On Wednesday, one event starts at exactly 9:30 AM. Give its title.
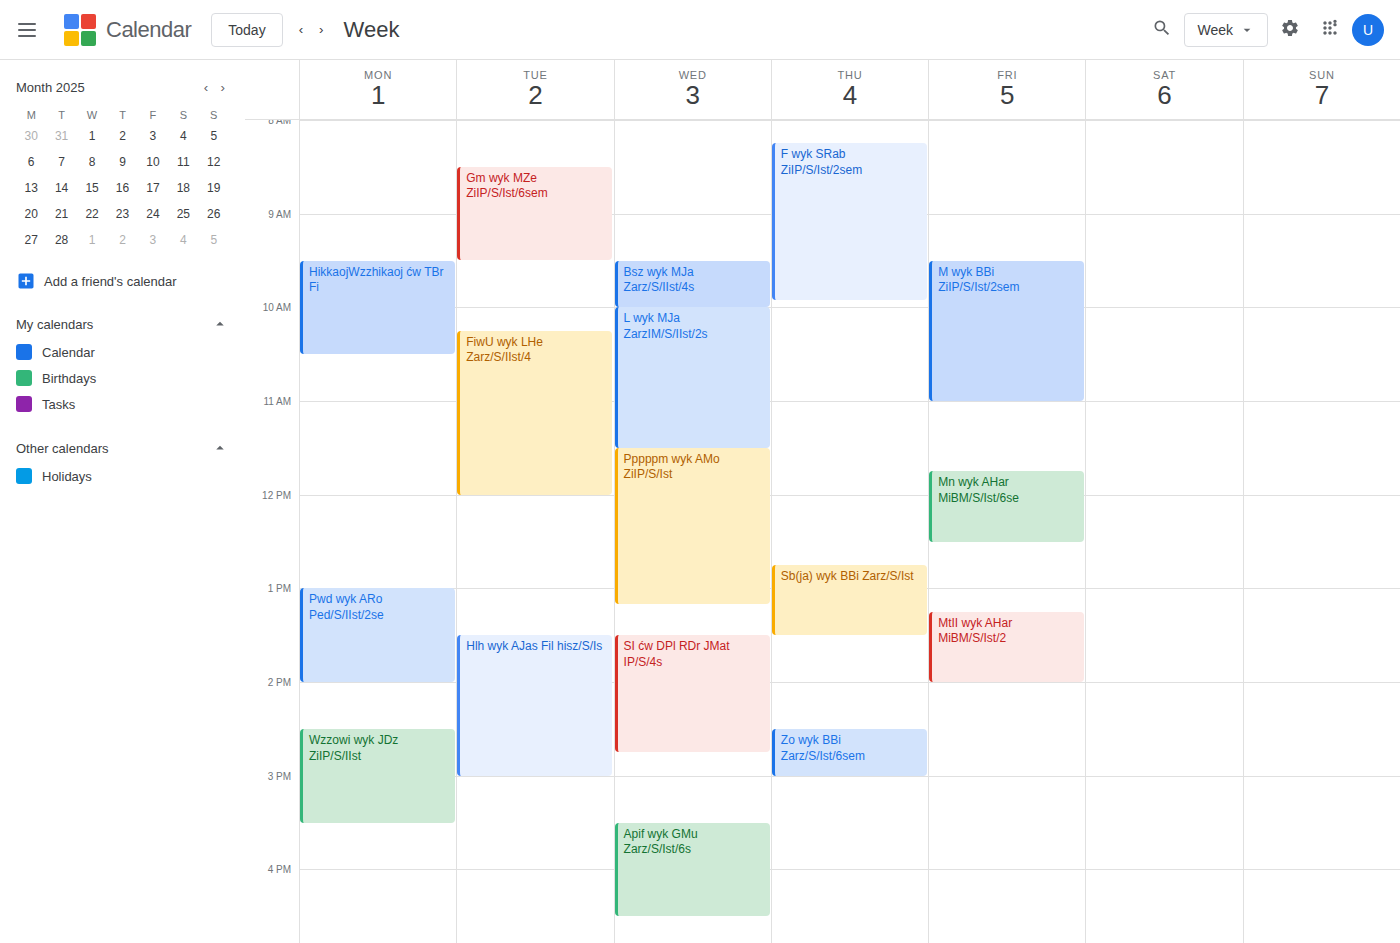
"Bsz wyk MJa Zarz/S/IIst/4s"